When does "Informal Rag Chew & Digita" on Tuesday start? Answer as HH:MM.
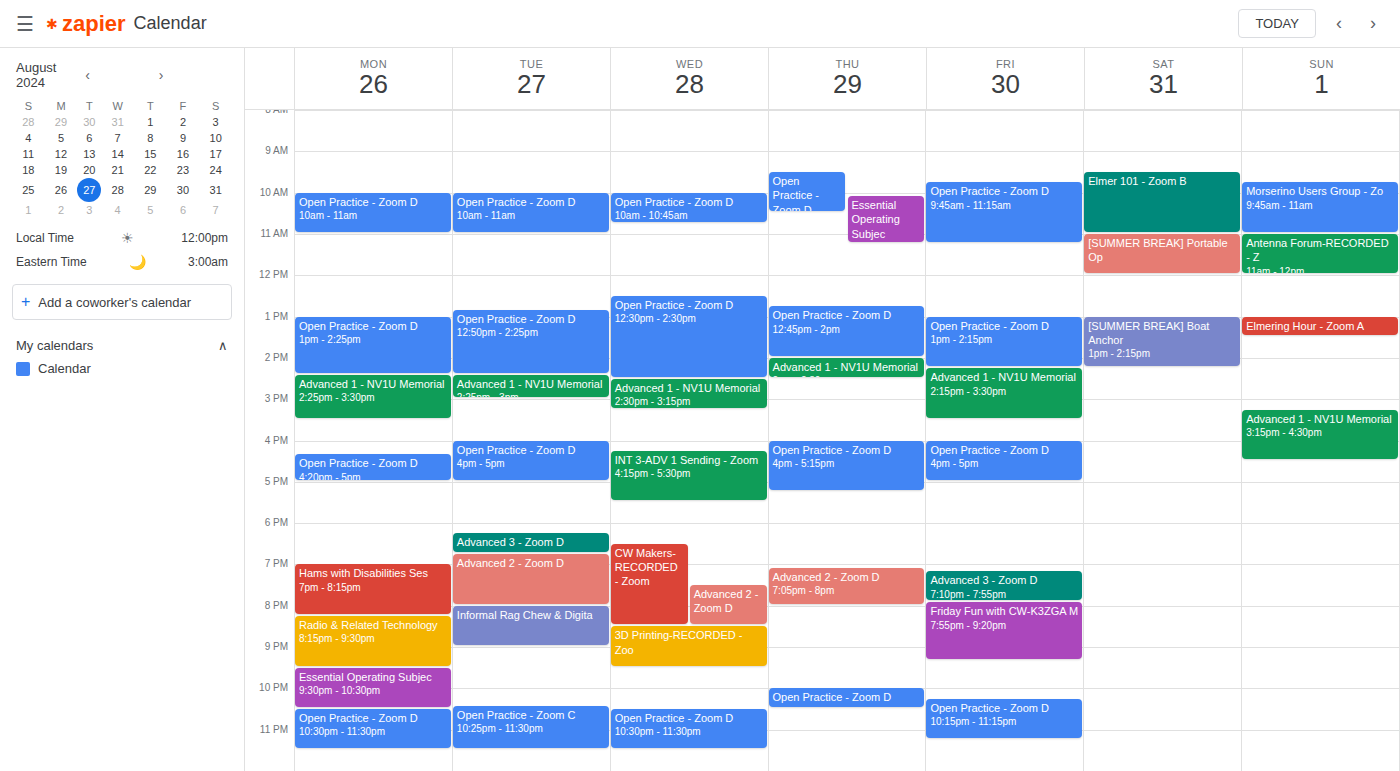
20:00